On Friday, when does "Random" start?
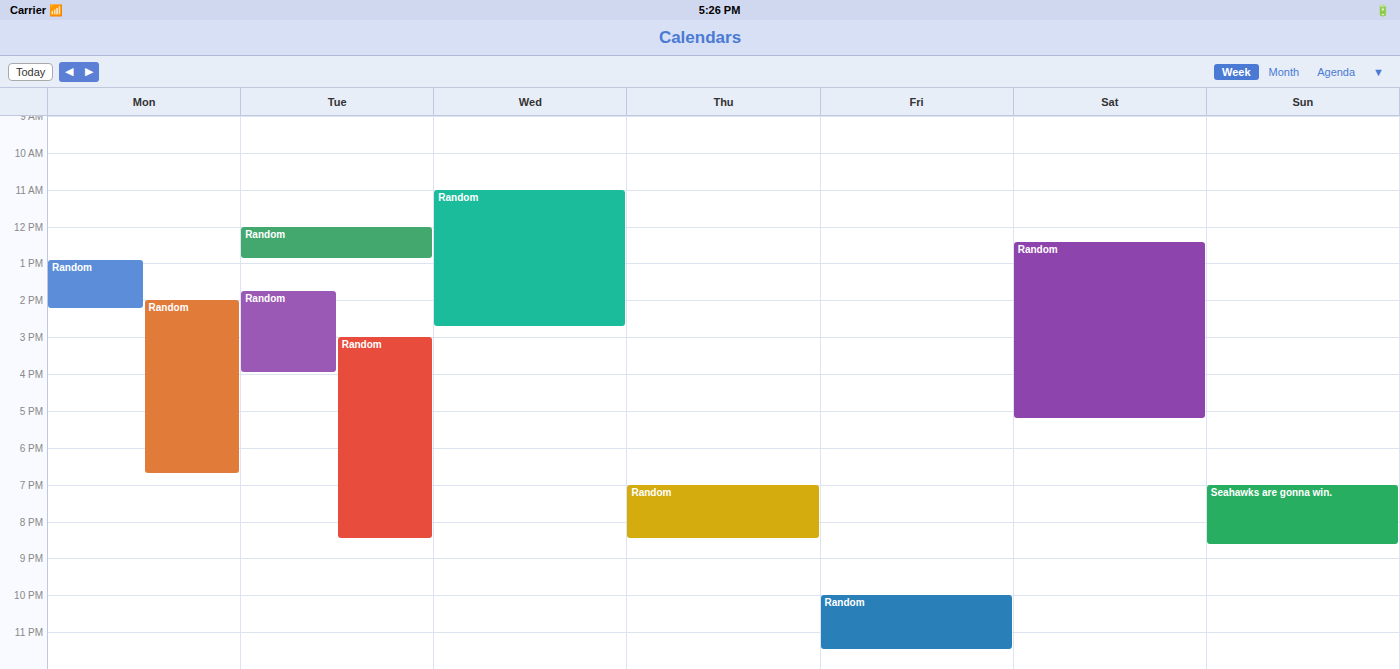
10:00 PM